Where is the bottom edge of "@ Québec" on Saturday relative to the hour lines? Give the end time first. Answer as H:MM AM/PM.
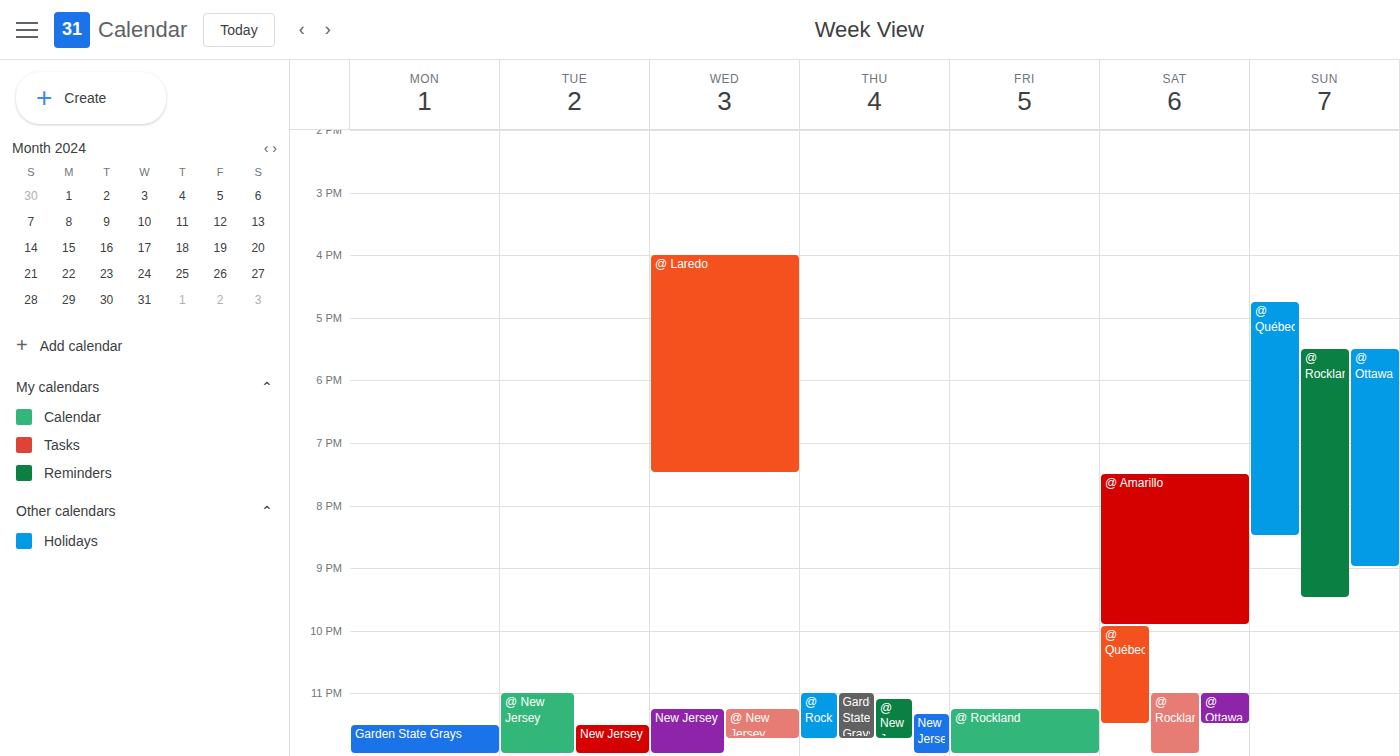
11:30 PM -- halfway between the 11 PM and 12 AM lines.